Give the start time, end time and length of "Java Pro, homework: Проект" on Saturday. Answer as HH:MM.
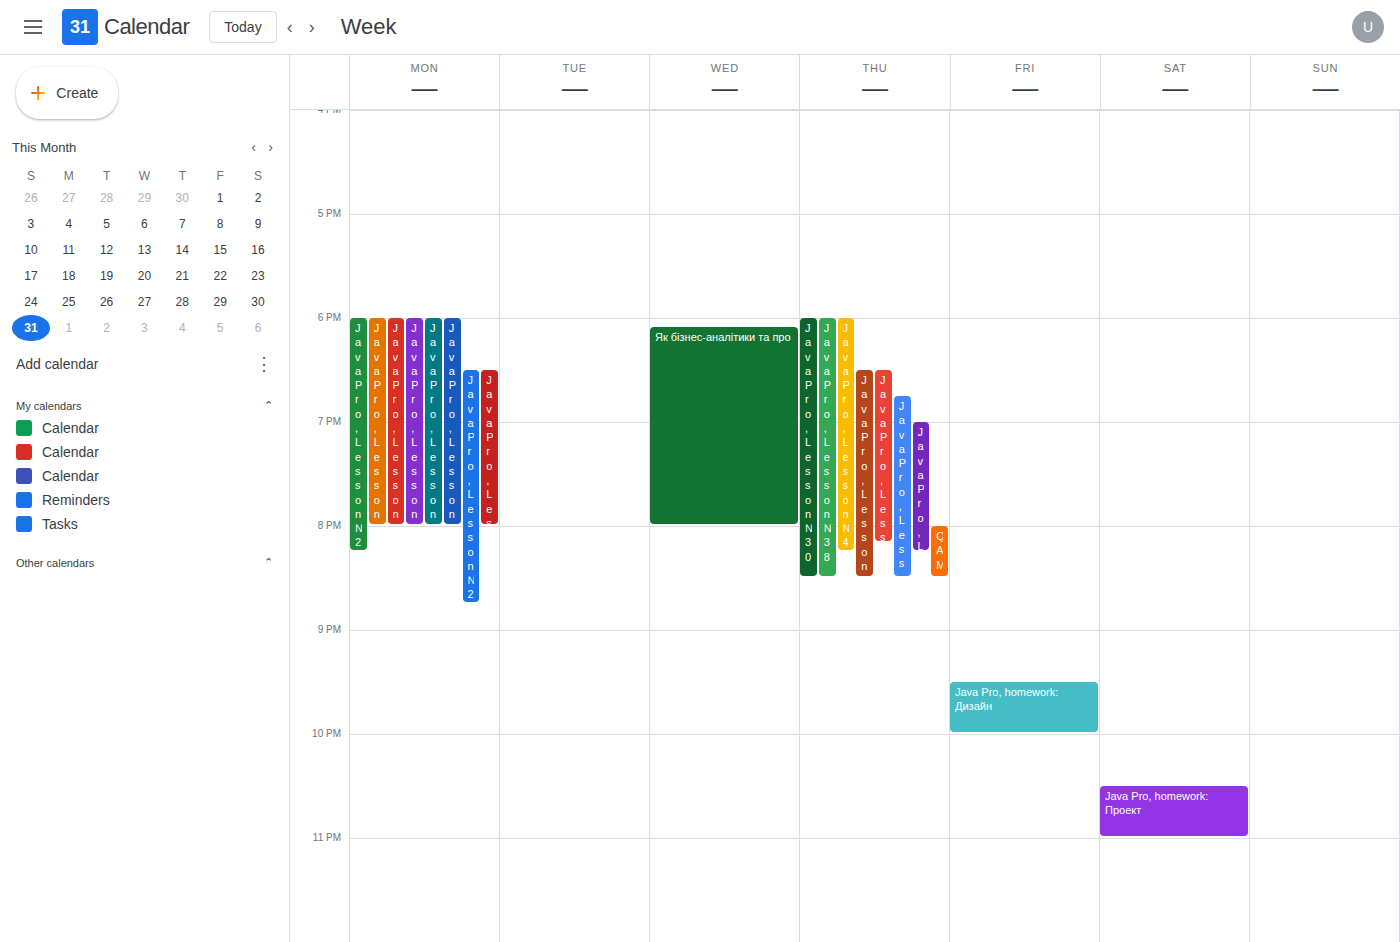
22:30 to 23:00, 30 minutes